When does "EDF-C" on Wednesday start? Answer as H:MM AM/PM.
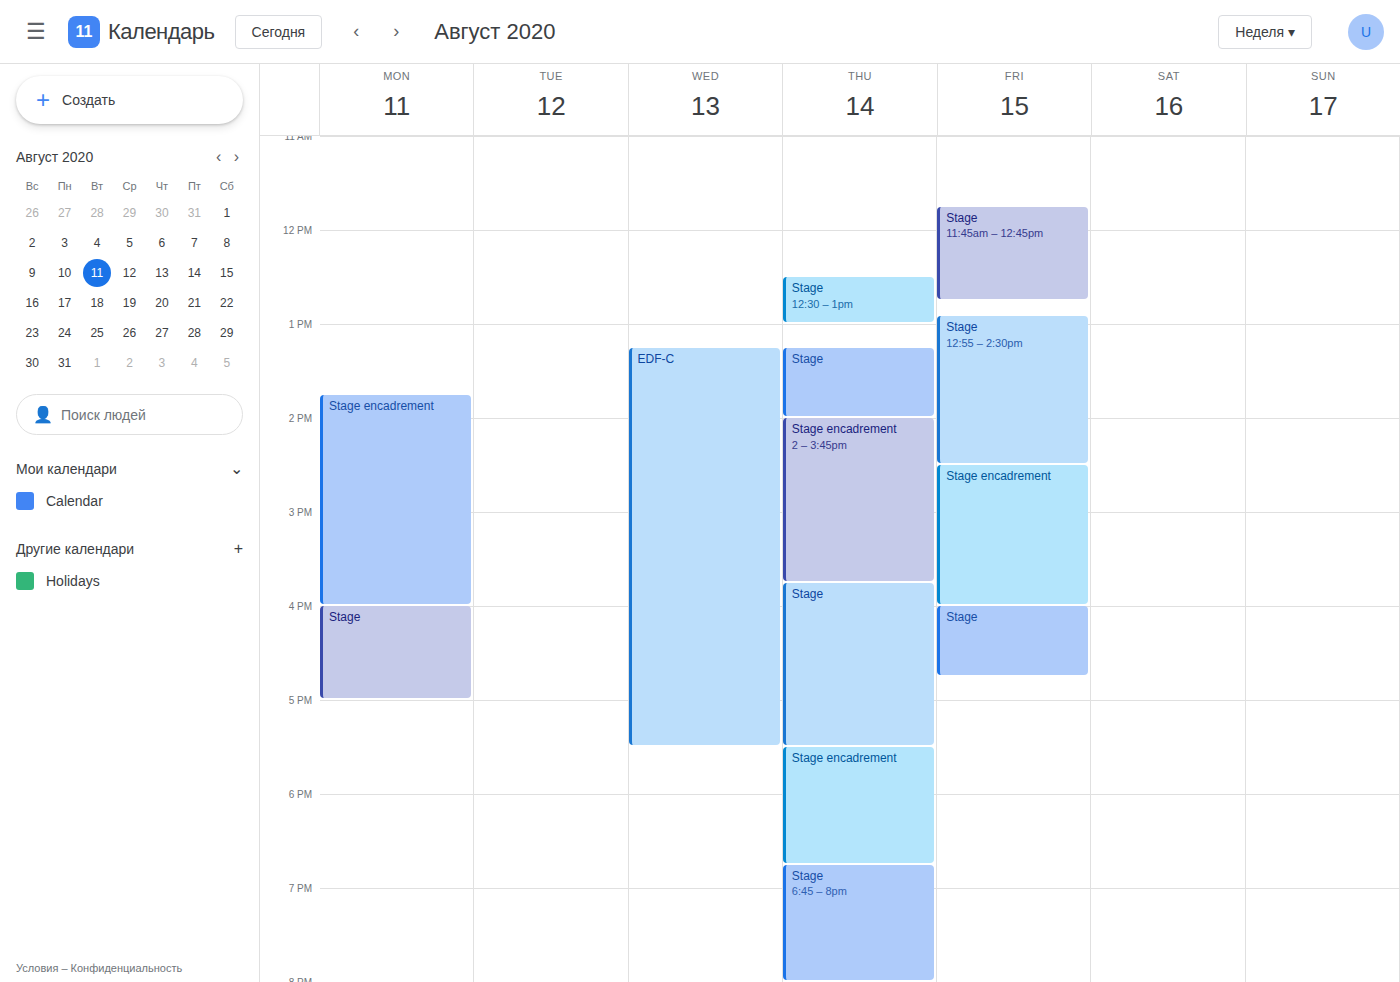
1:15 PM